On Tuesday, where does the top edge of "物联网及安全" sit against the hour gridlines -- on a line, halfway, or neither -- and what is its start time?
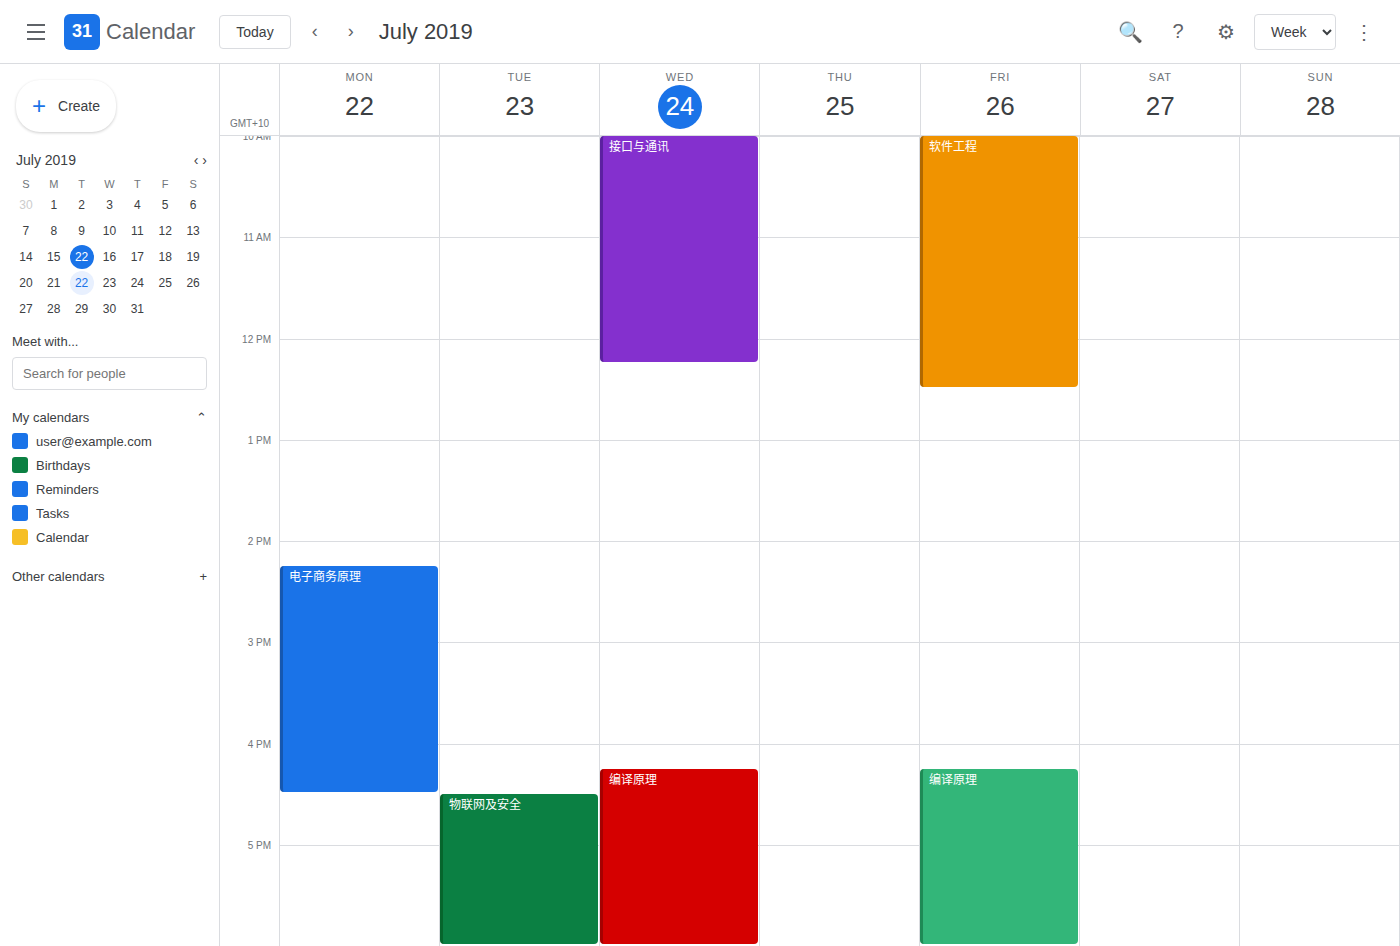
4:30 PM -- halfway between the 4 PM and 5 PM lines.